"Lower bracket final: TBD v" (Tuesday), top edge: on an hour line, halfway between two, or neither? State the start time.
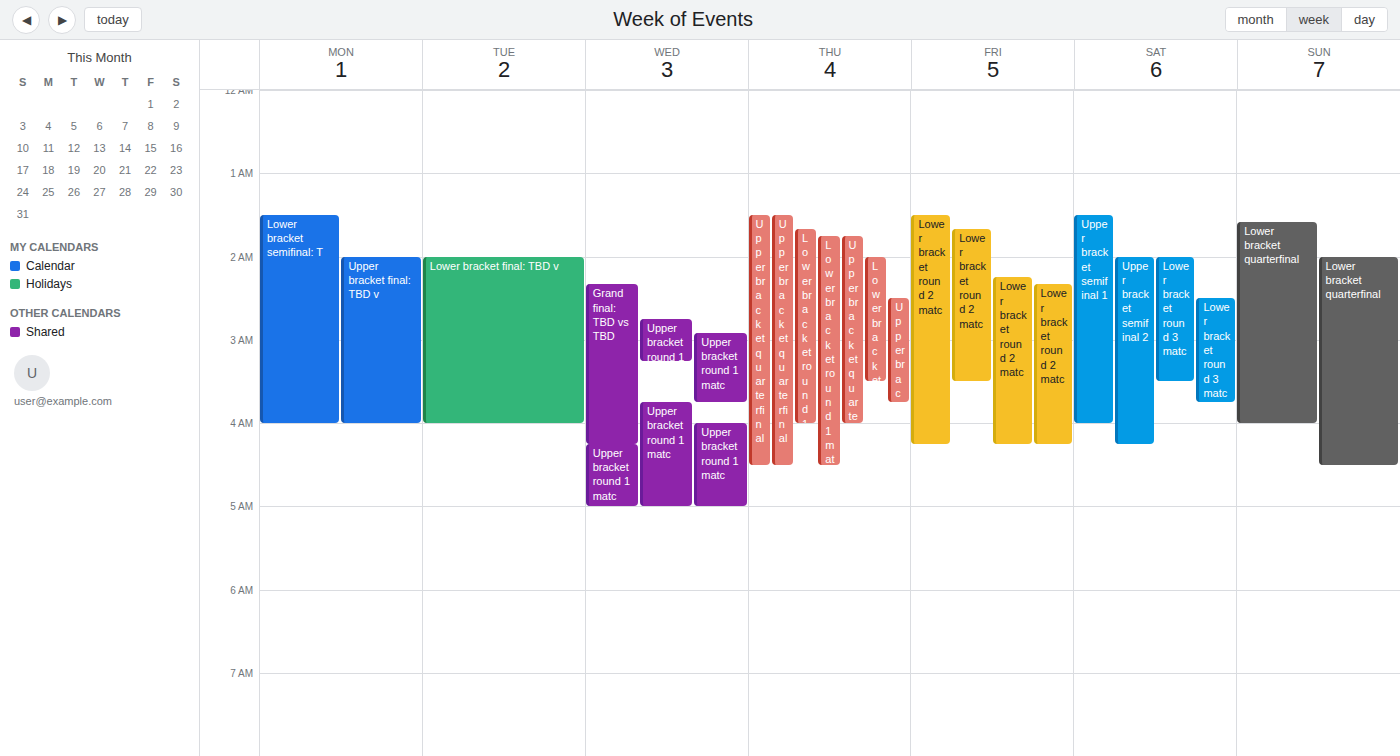
2:00 AM -- exactly on the 2 AM line.